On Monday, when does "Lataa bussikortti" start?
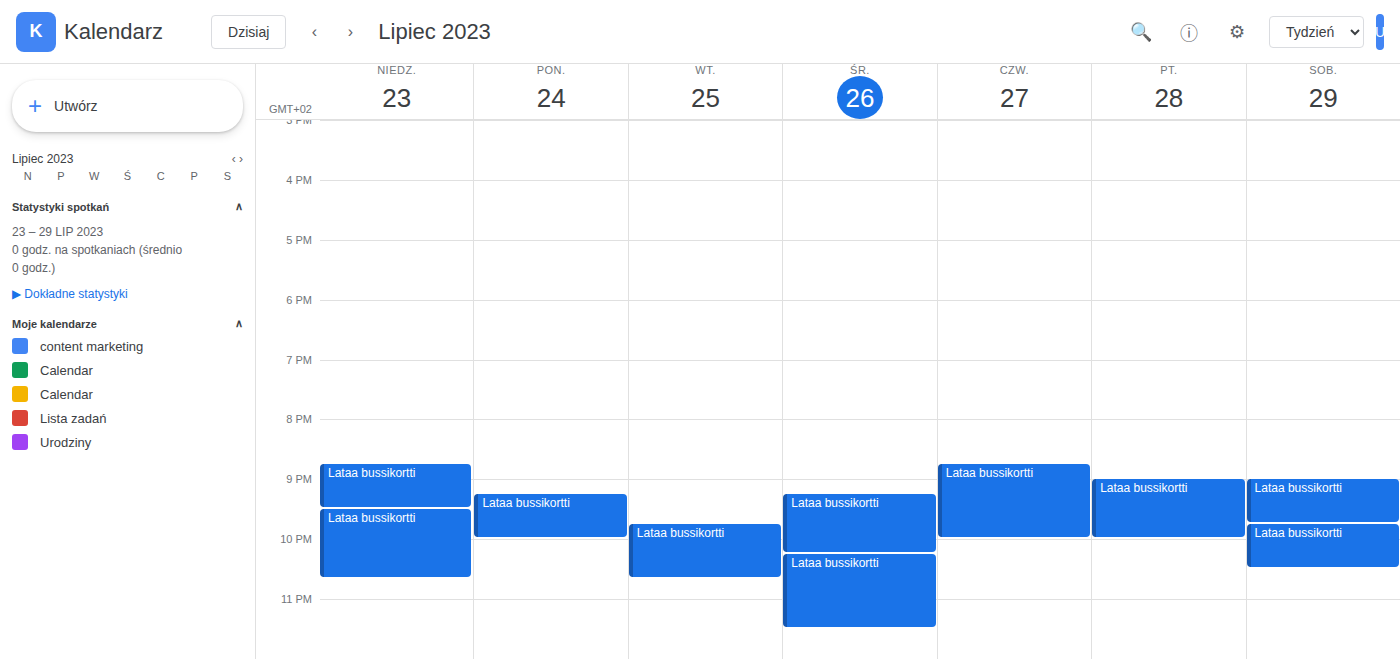
9:15 PM